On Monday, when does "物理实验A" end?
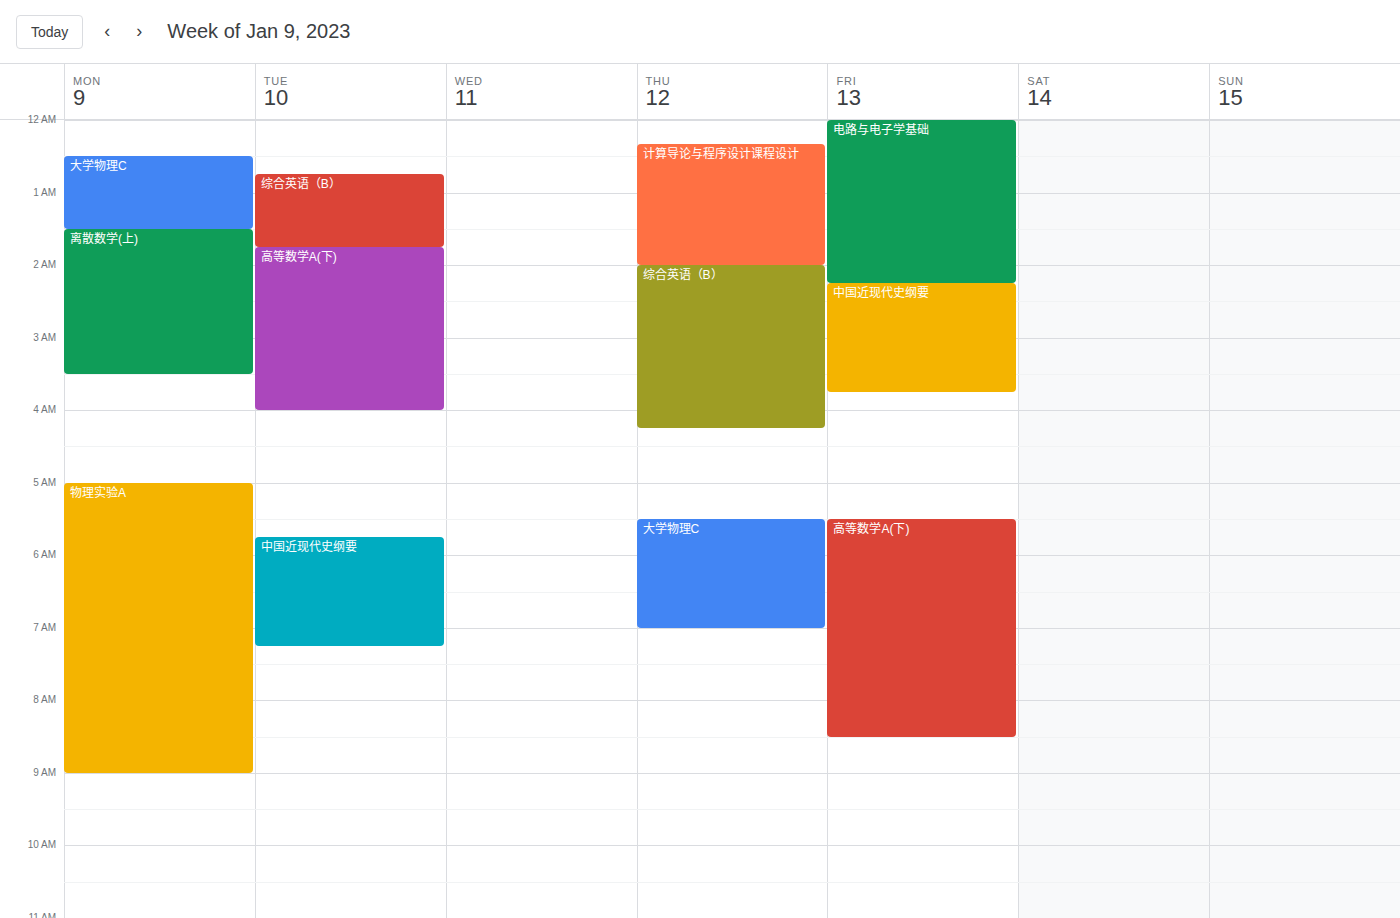
9:00 AM